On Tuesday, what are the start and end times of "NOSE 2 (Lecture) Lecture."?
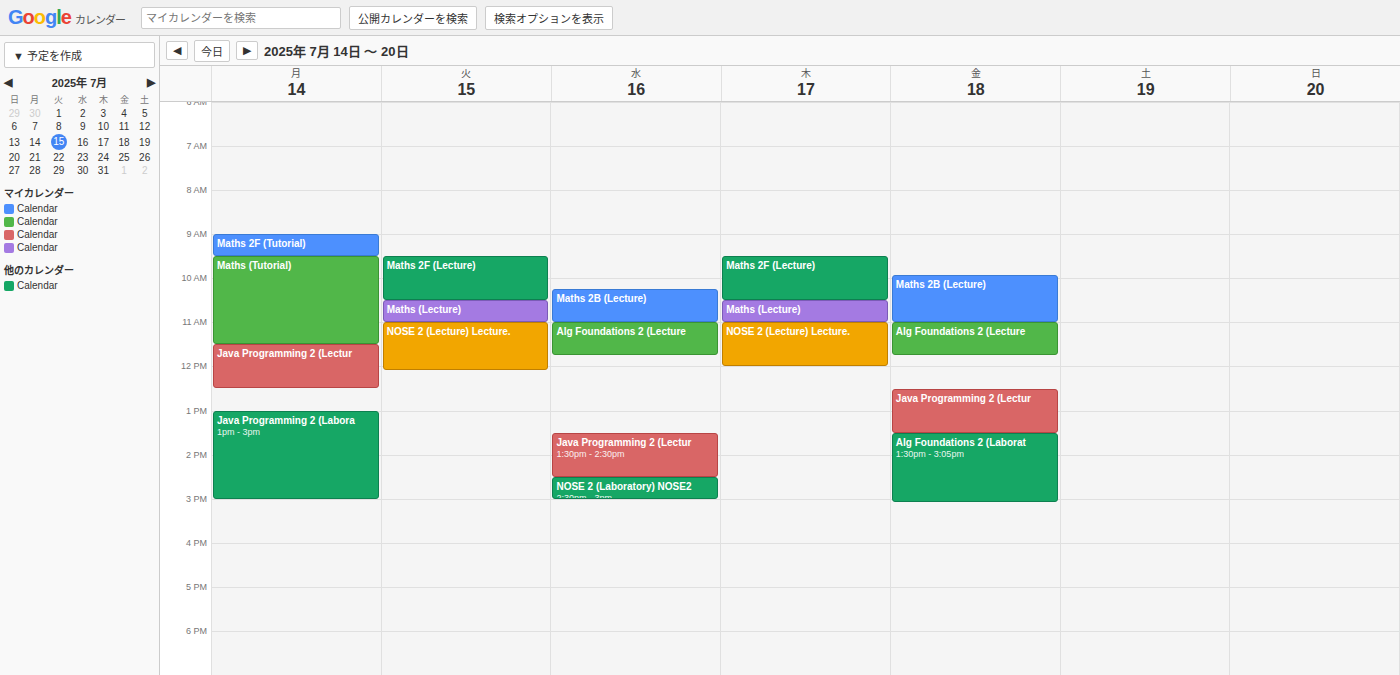
11:00 AM to 12:05 PM